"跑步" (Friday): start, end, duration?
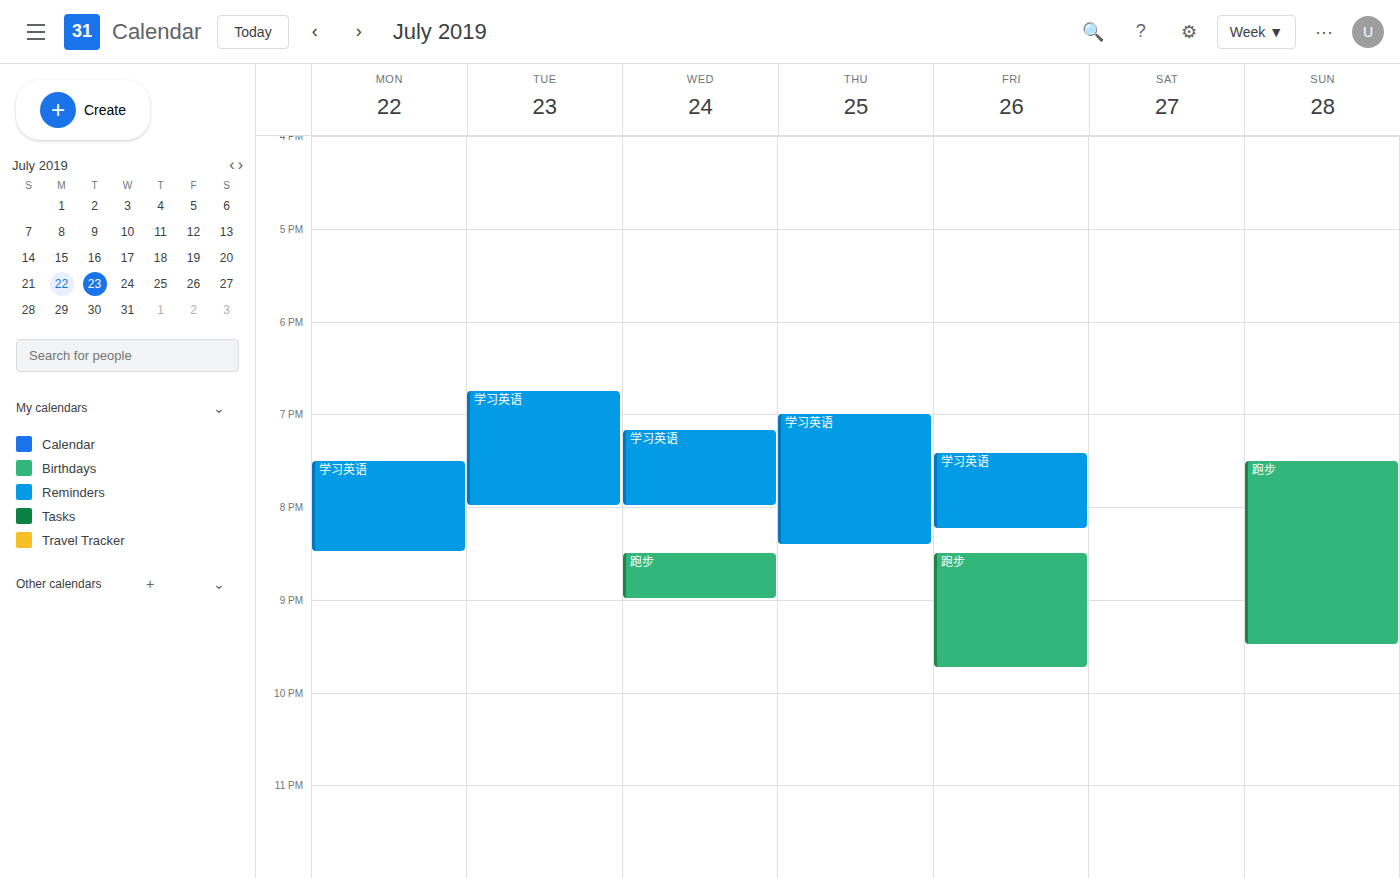
20:30 to 21:45, 1 hour 15 minutes